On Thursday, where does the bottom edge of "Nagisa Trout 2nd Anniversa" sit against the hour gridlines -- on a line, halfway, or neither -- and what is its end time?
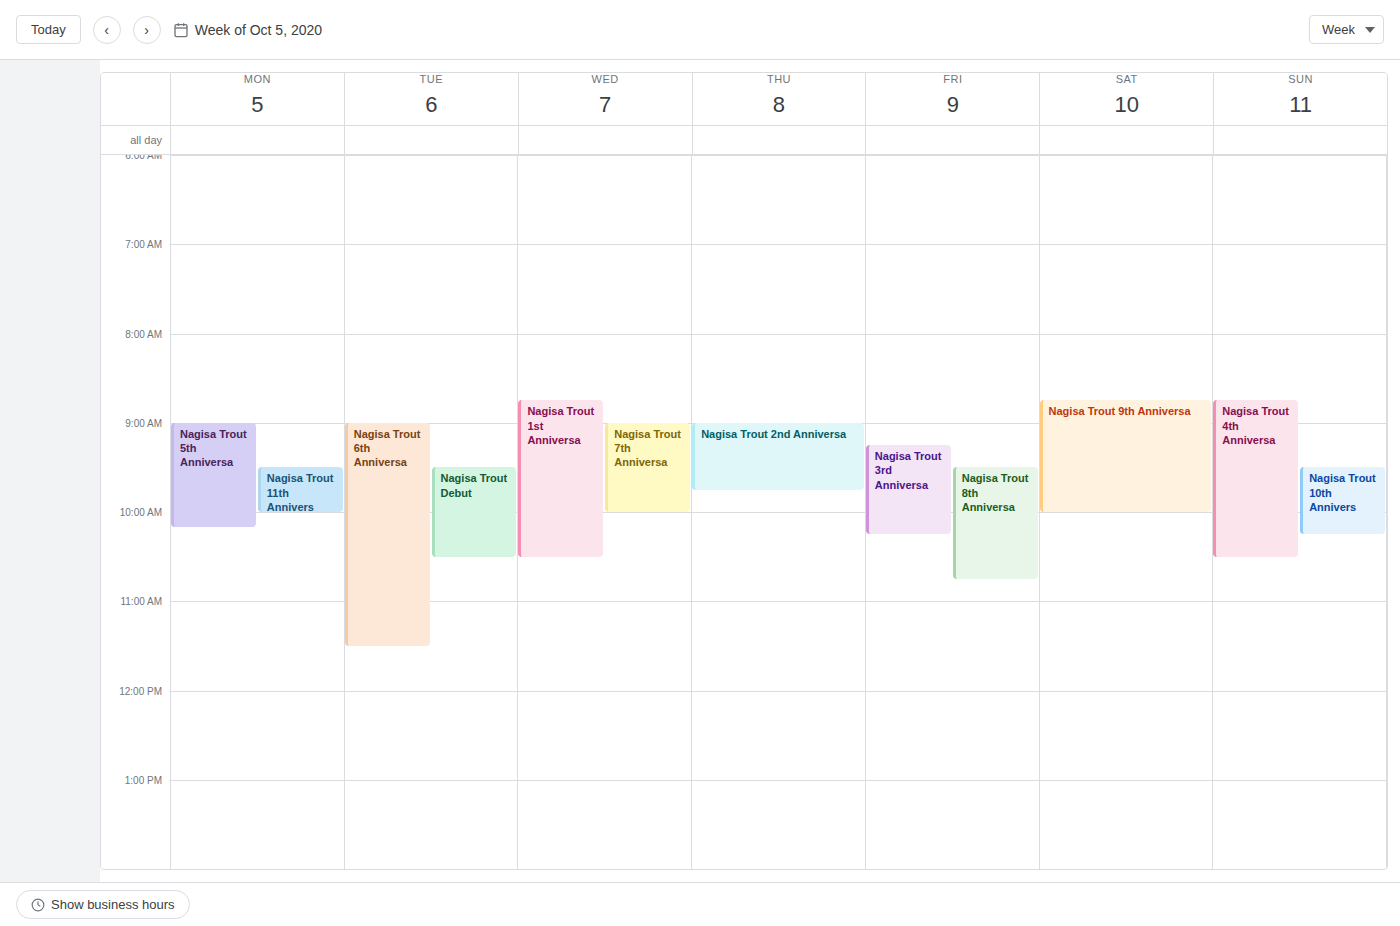
9:45 AM -- neither: three quarters of the way from the 9 AM line to the 10 AM line.